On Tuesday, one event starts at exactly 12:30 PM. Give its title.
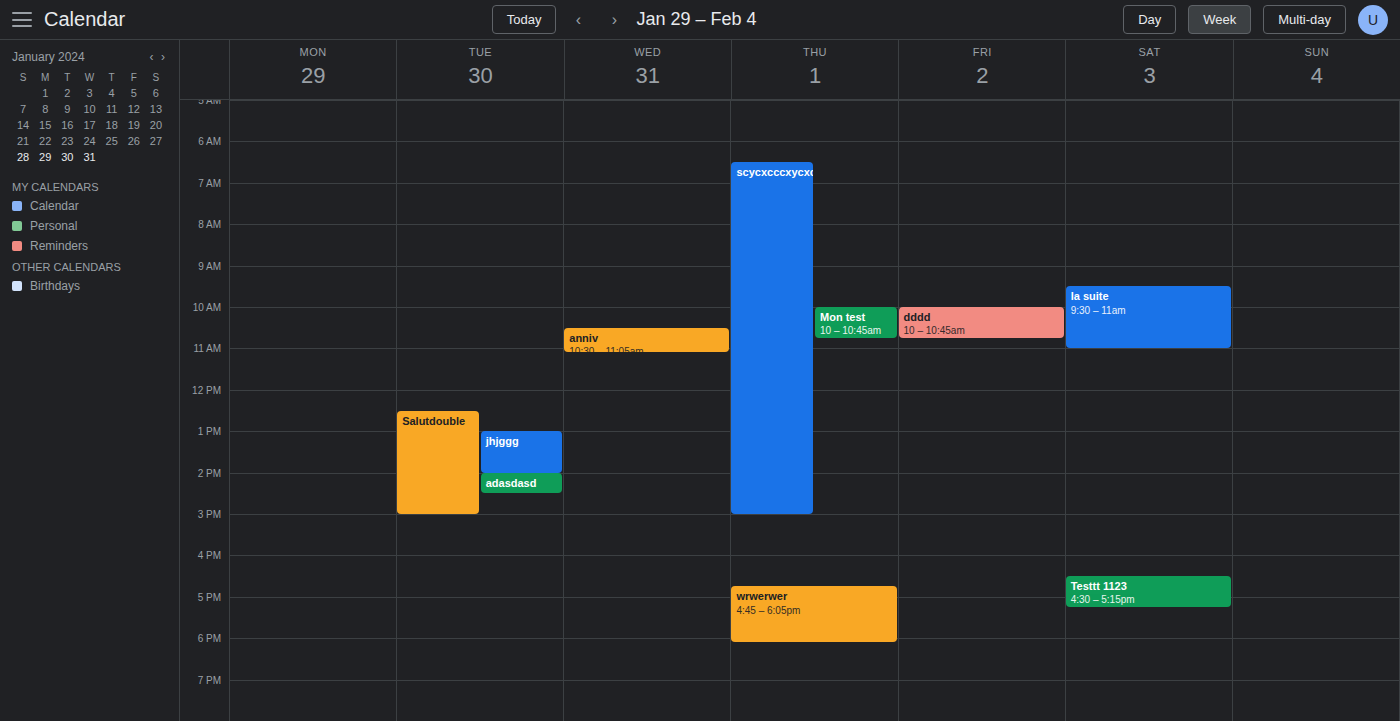
"Salutdouble"